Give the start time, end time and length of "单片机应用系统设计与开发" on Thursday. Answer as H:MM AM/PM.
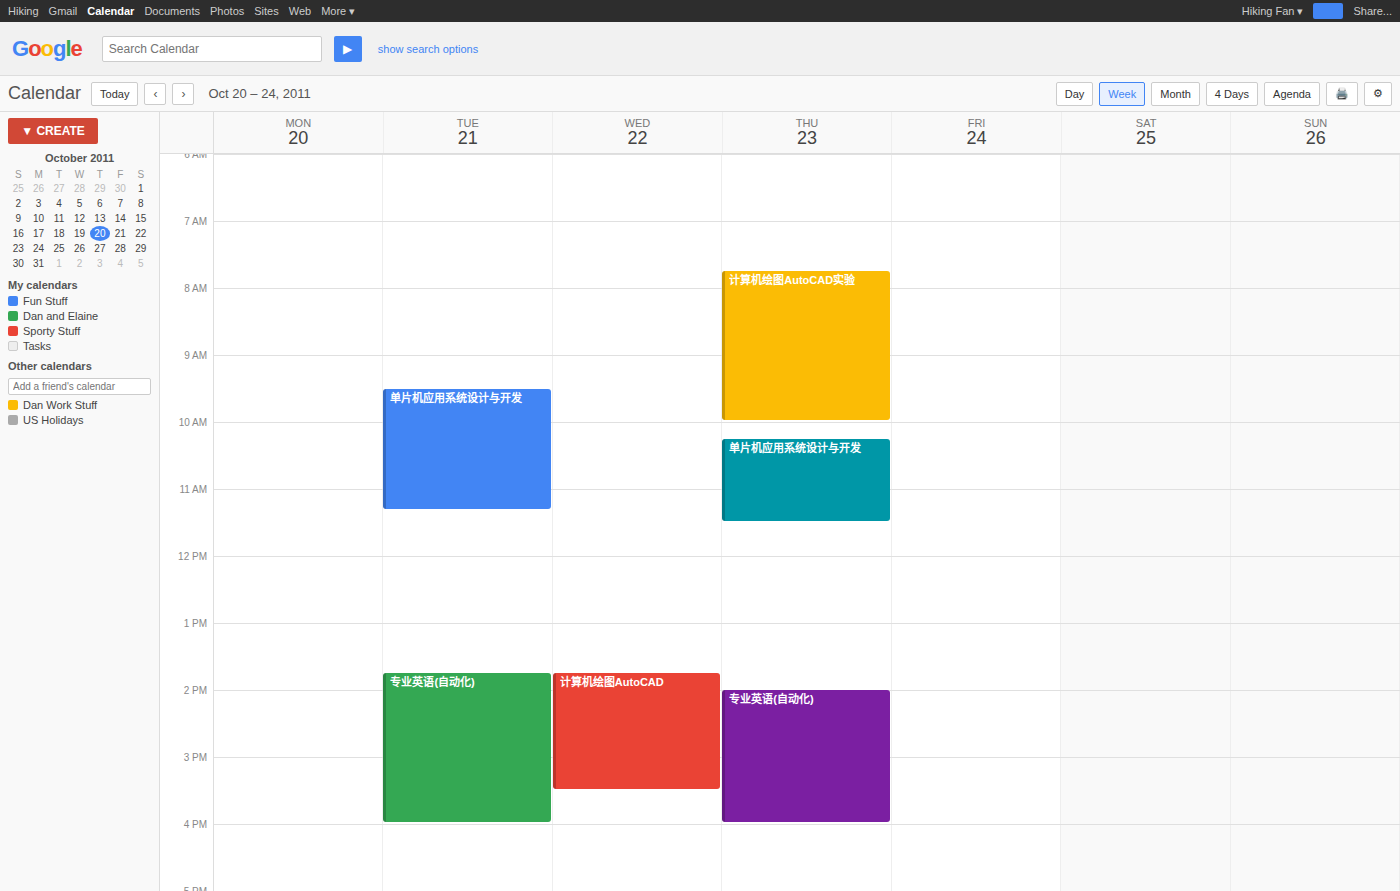
10:15 AM to 11:30 AM, 1 hour 15 minutes